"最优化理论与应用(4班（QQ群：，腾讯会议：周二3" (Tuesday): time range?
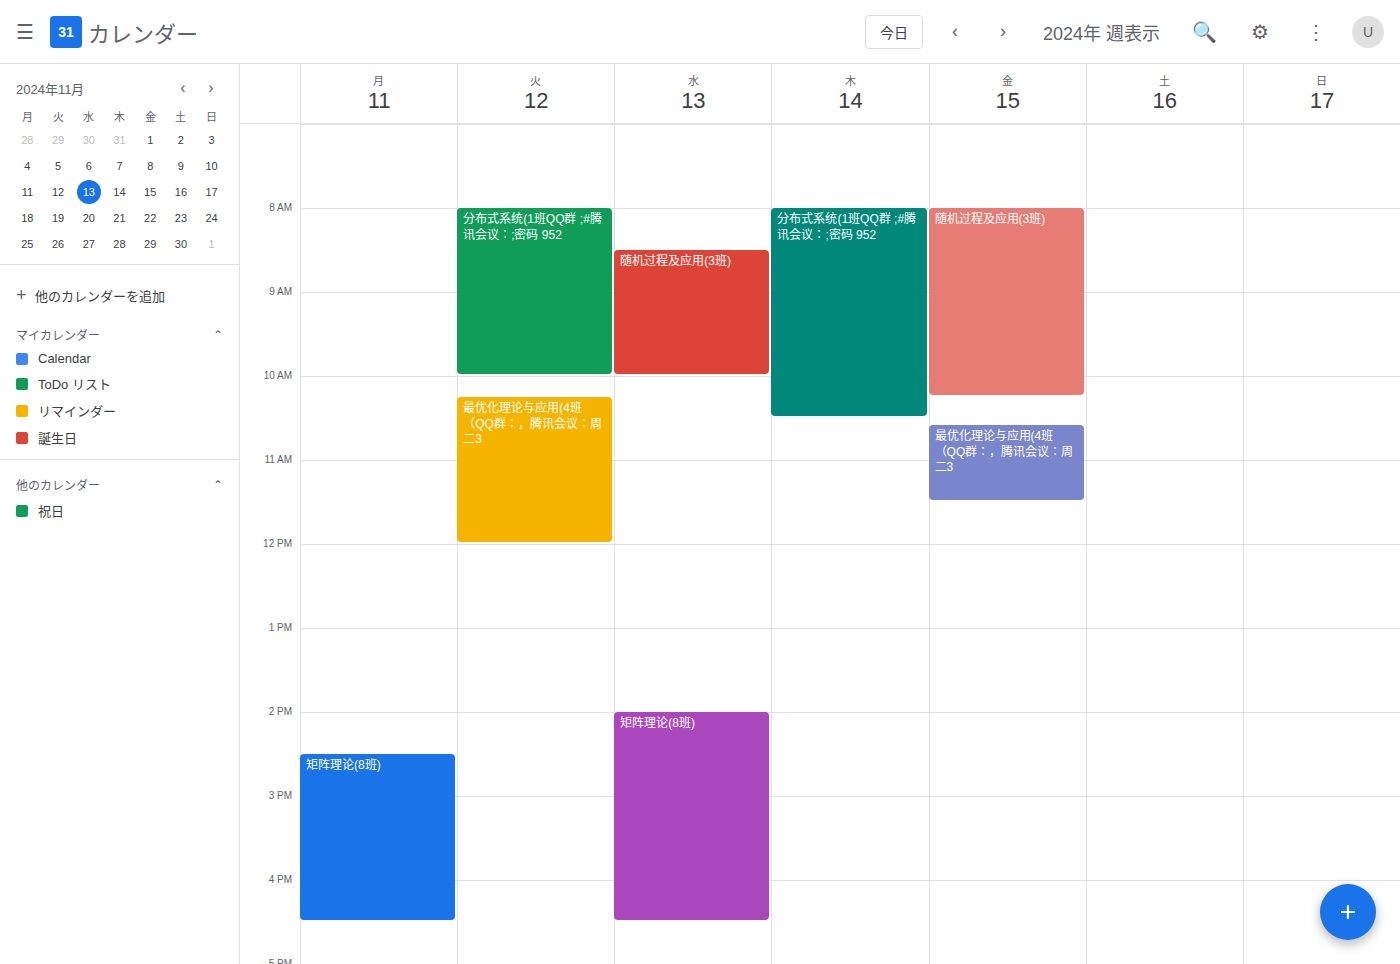
10:15 AM to 12:00 PM